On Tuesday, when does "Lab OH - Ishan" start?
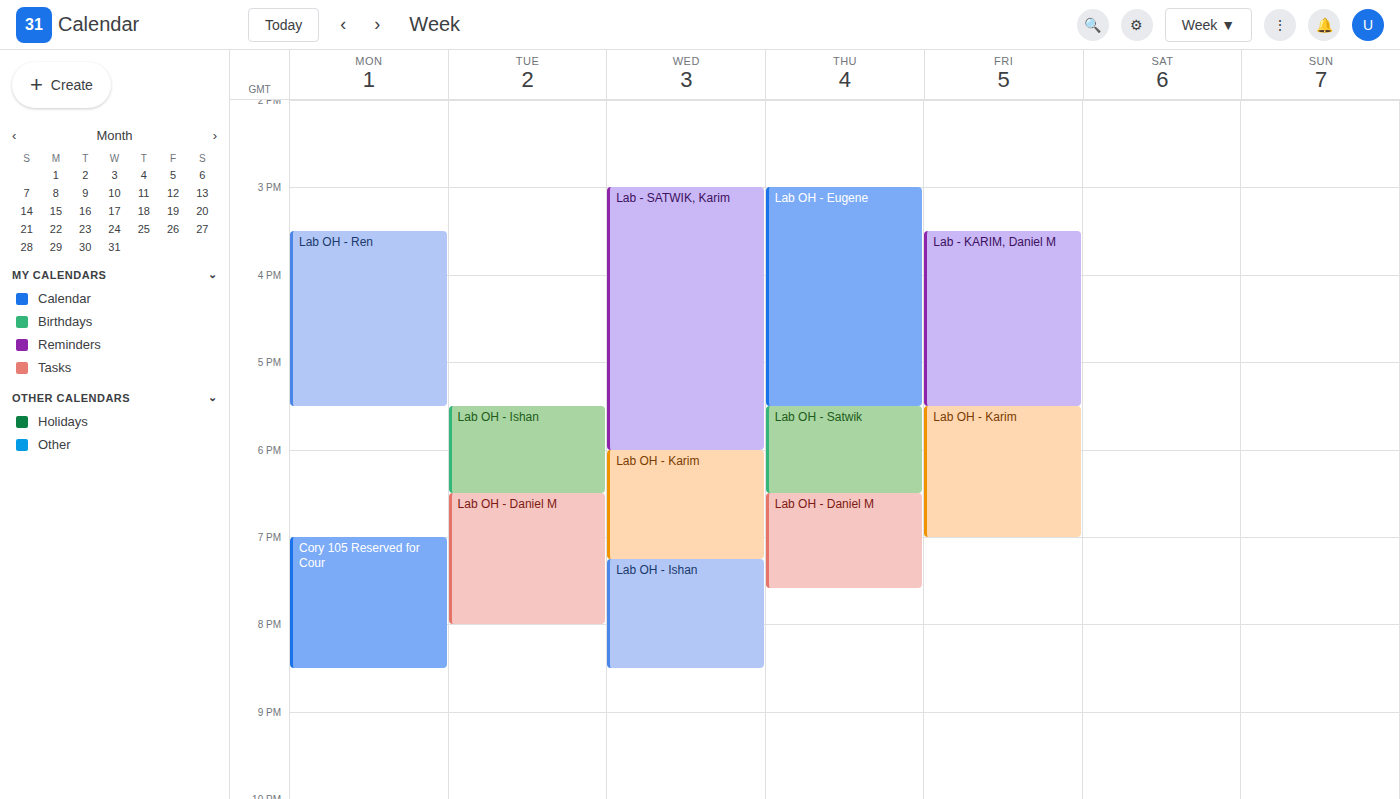
5:30 PM